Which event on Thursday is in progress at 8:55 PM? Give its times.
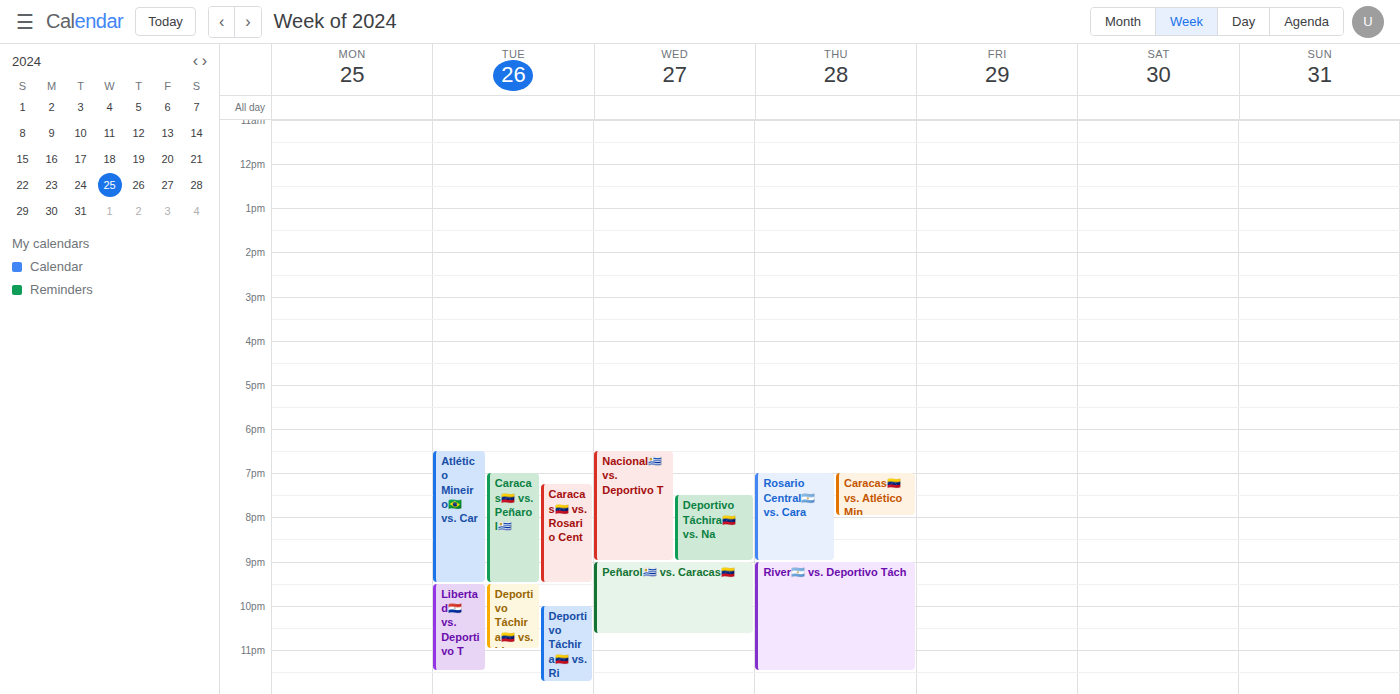
"Rosario Central🇦🇷 vs. Cara", 7:00 PM to 9:00 PM